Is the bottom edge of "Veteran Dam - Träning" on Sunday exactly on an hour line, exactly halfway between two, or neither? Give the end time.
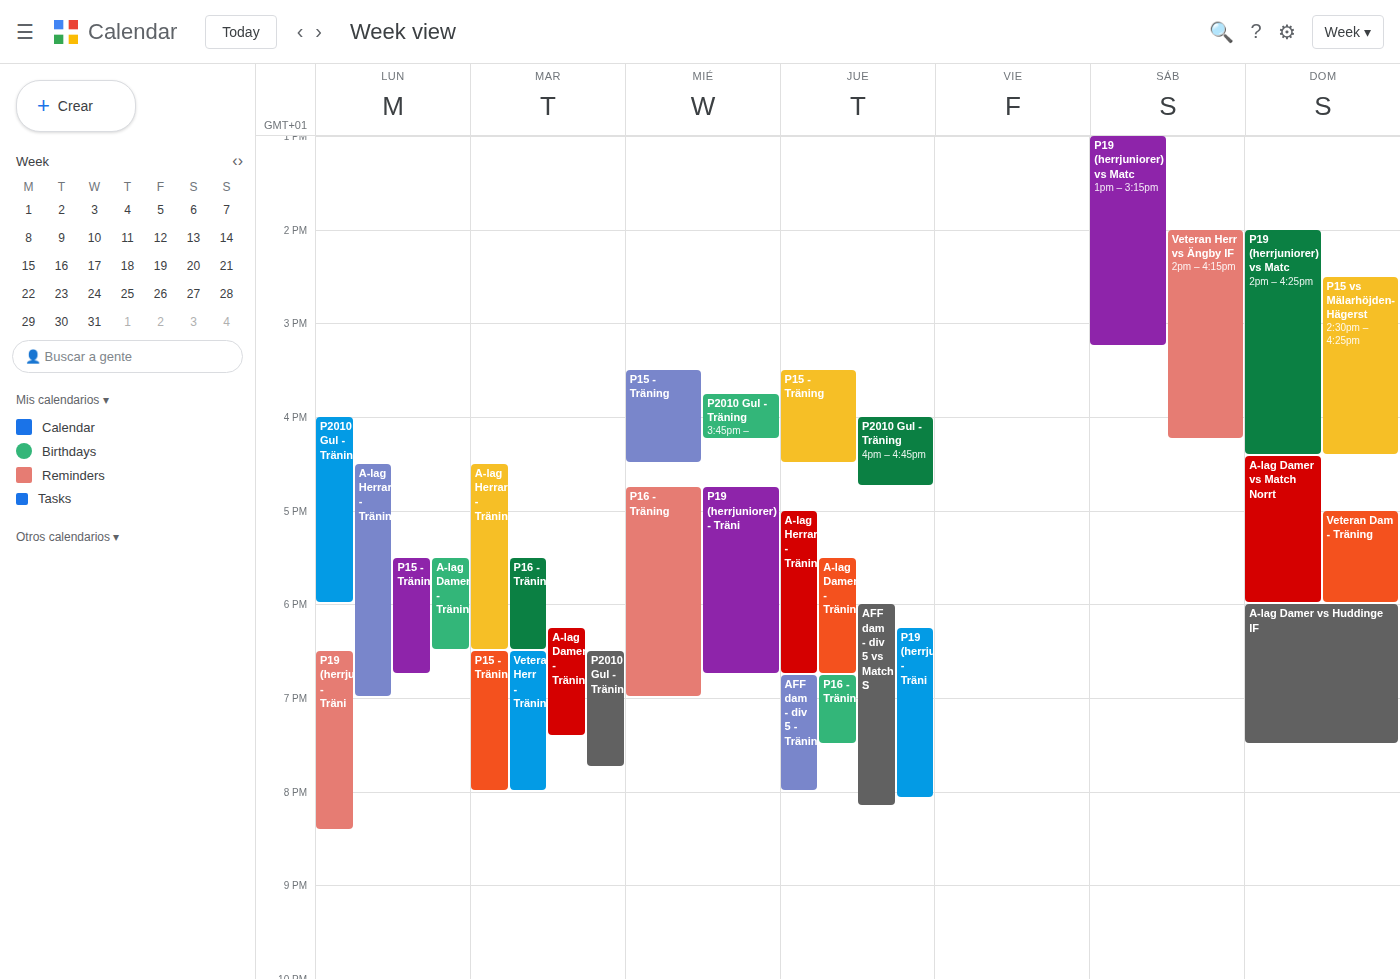
6:00 PM -- exactly on the 6 PM line.